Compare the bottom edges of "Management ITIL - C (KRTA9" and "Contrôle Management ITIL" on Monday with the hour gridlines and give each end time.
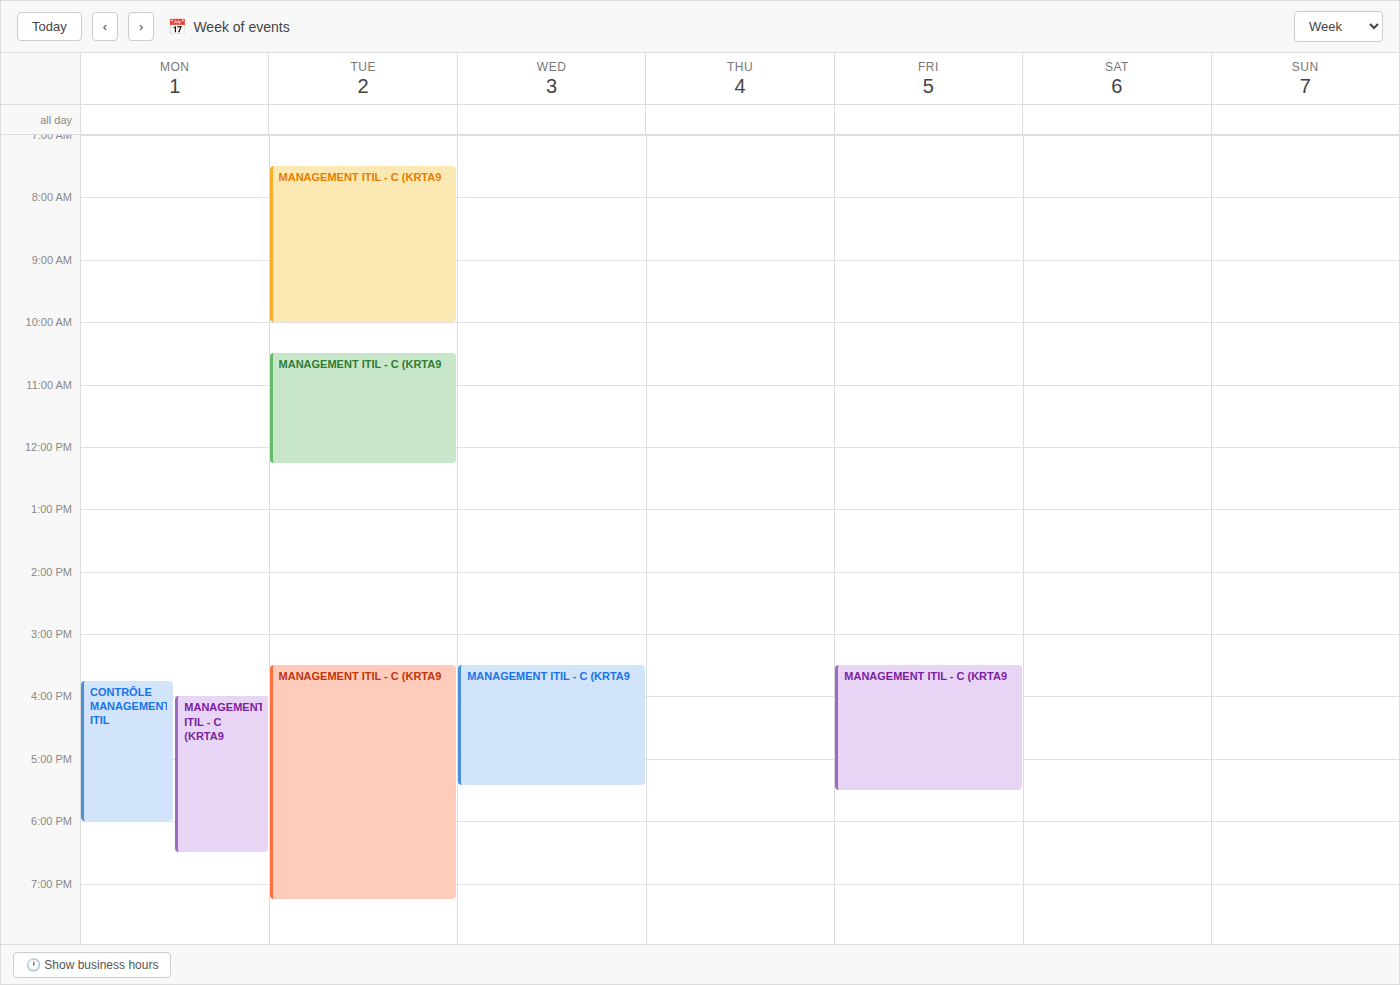
"Management ITIL - C (KRTA9": 6:30 PM, halfway between the 6 PM and 7 PM lines. "Contrôle Management ITIL": 6:00 PM, exactly on the 6 PM line.